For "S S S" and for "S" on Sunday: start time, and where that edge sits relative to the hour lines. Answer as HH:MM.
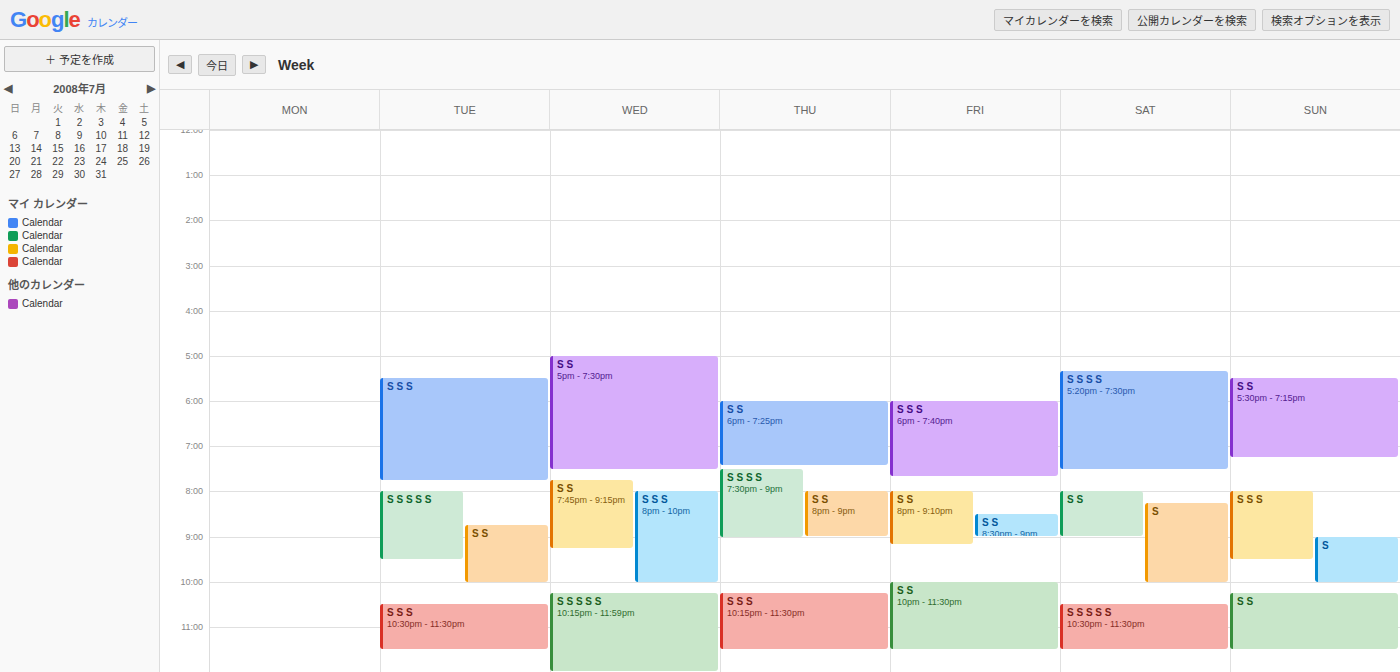
"S S S": 20:00, exactly on the 20:00 line. "S": 21:00, exactly on the 21:00 line.